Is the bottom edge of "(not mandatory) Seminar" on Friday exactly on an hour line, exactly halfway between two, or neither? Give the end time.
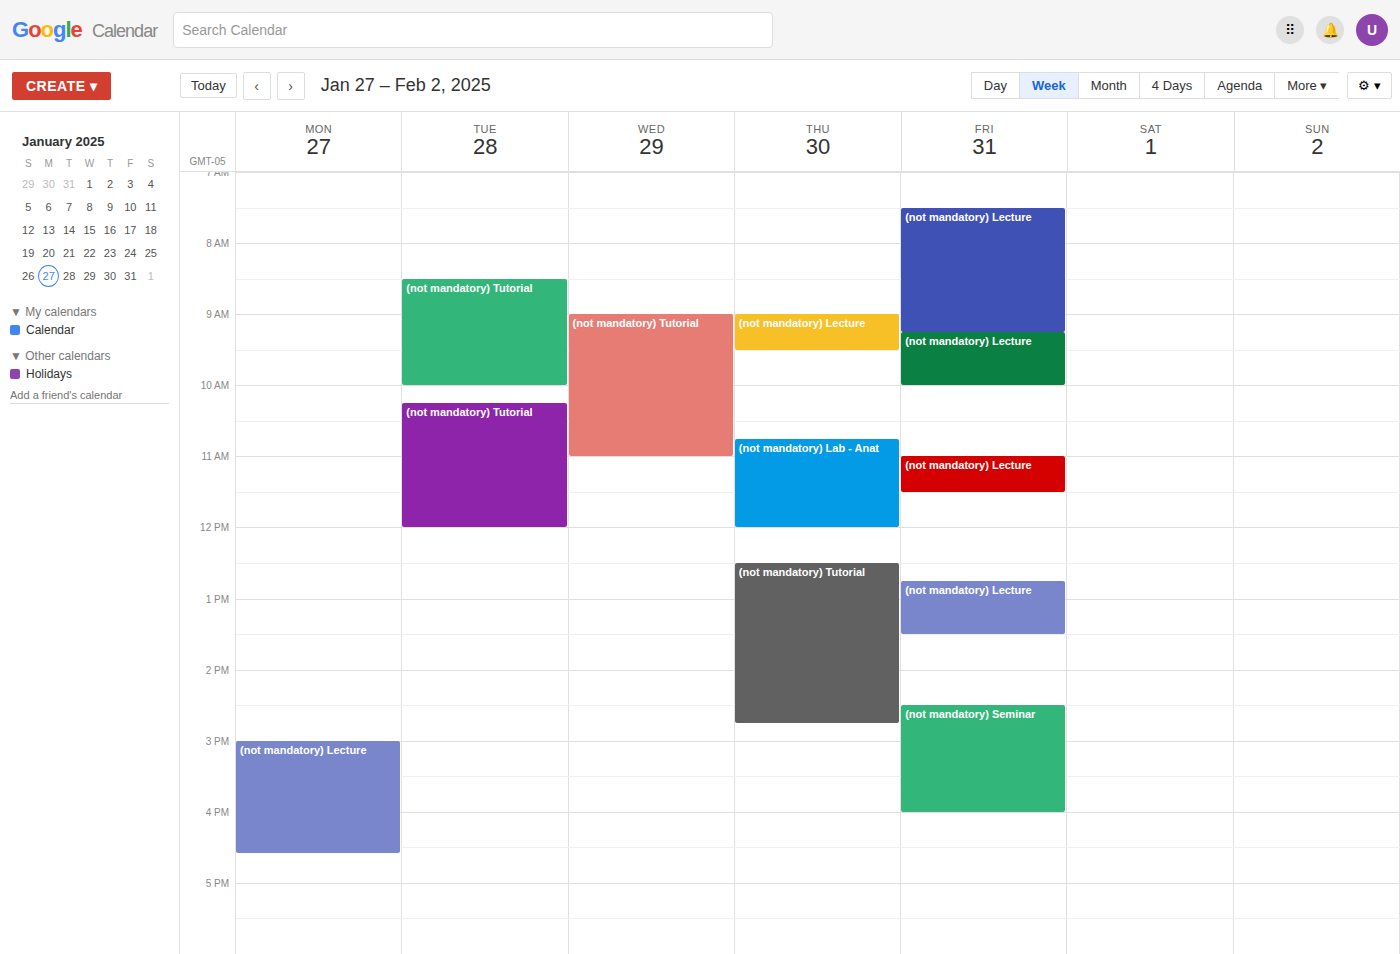
16:00 -- exactly on the 16:00 line.